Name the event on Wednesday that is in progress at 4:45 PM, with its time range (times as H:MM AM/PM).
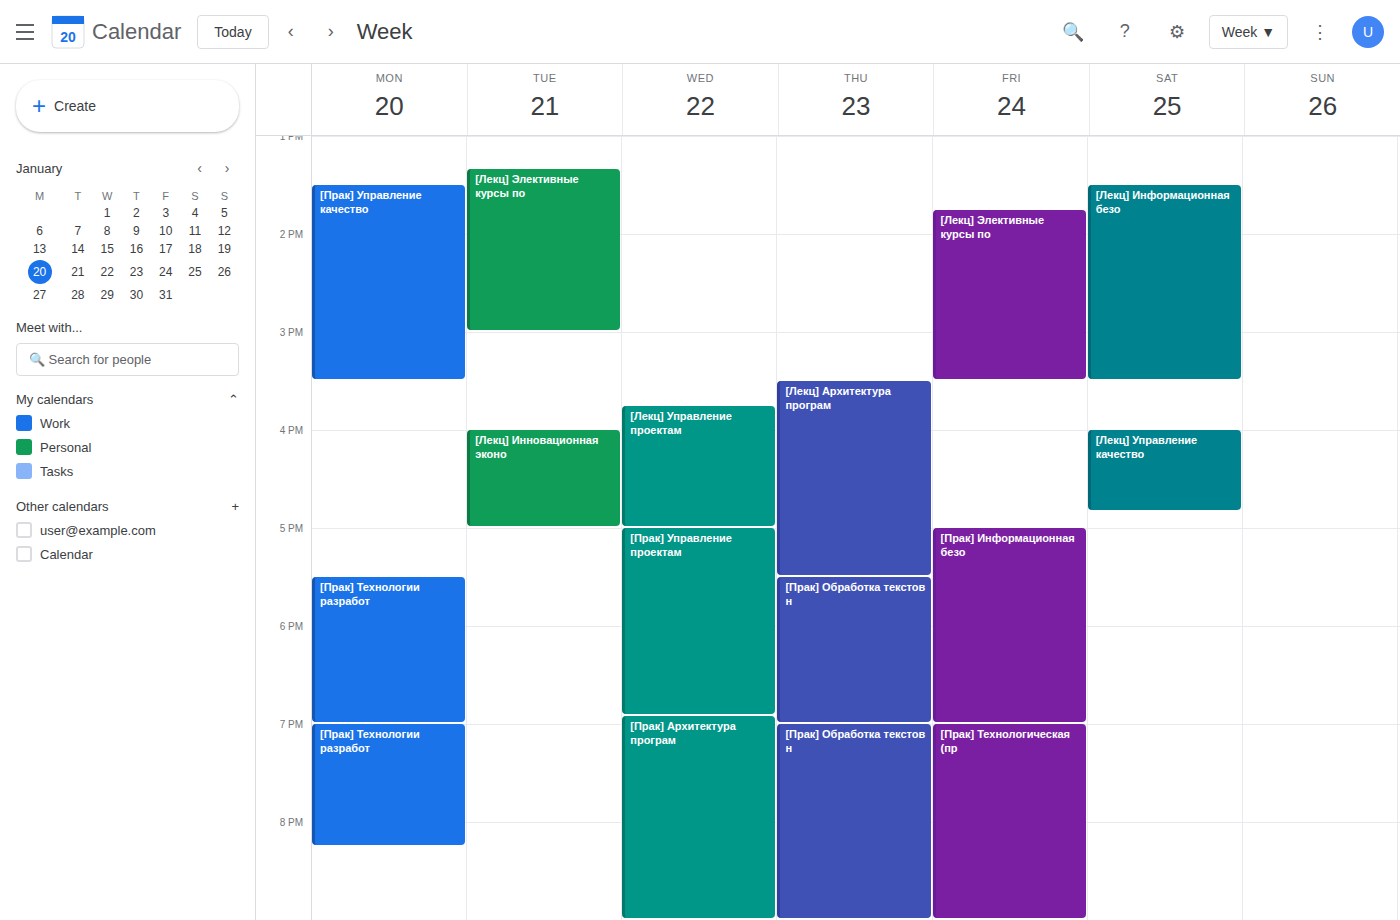
"[Лекц] Управление проектам", 3:45 PM to 5:00 PM